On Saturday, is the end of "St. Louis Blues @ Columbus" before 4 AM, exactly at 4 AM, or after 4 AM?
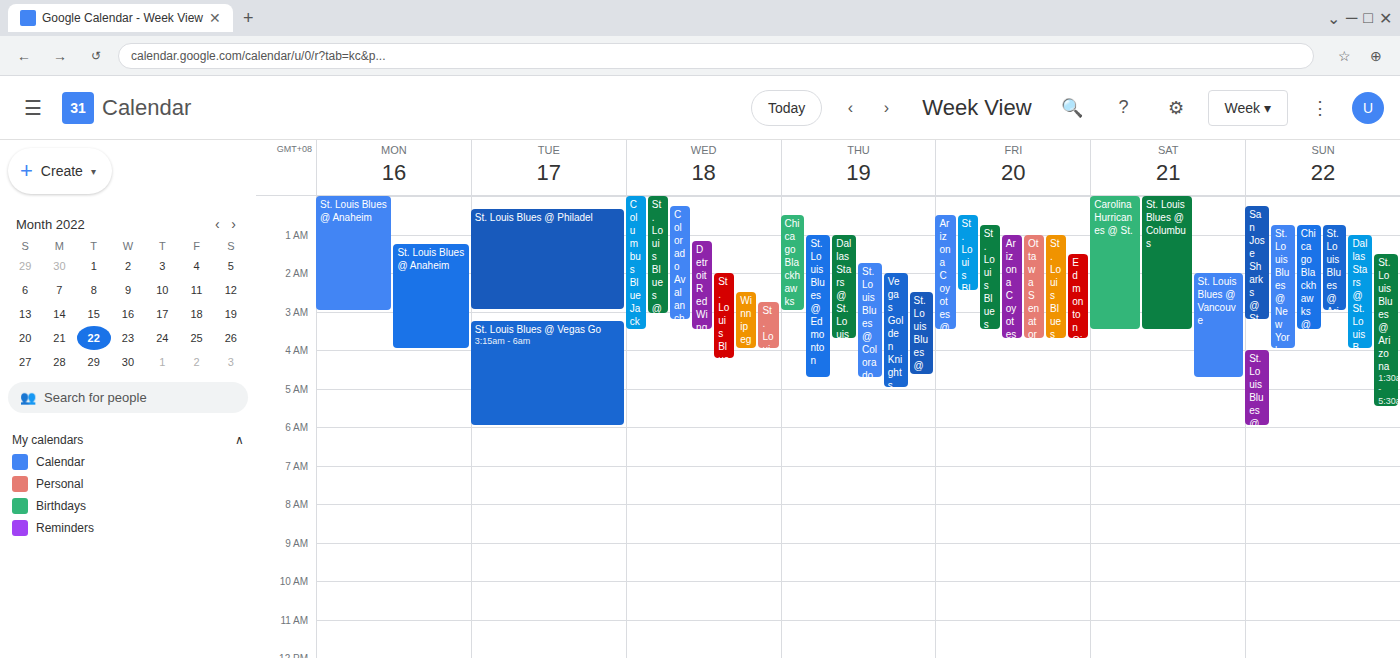
3:30 AM -- before 4 AM, 30 minutes above the 4 AM line.